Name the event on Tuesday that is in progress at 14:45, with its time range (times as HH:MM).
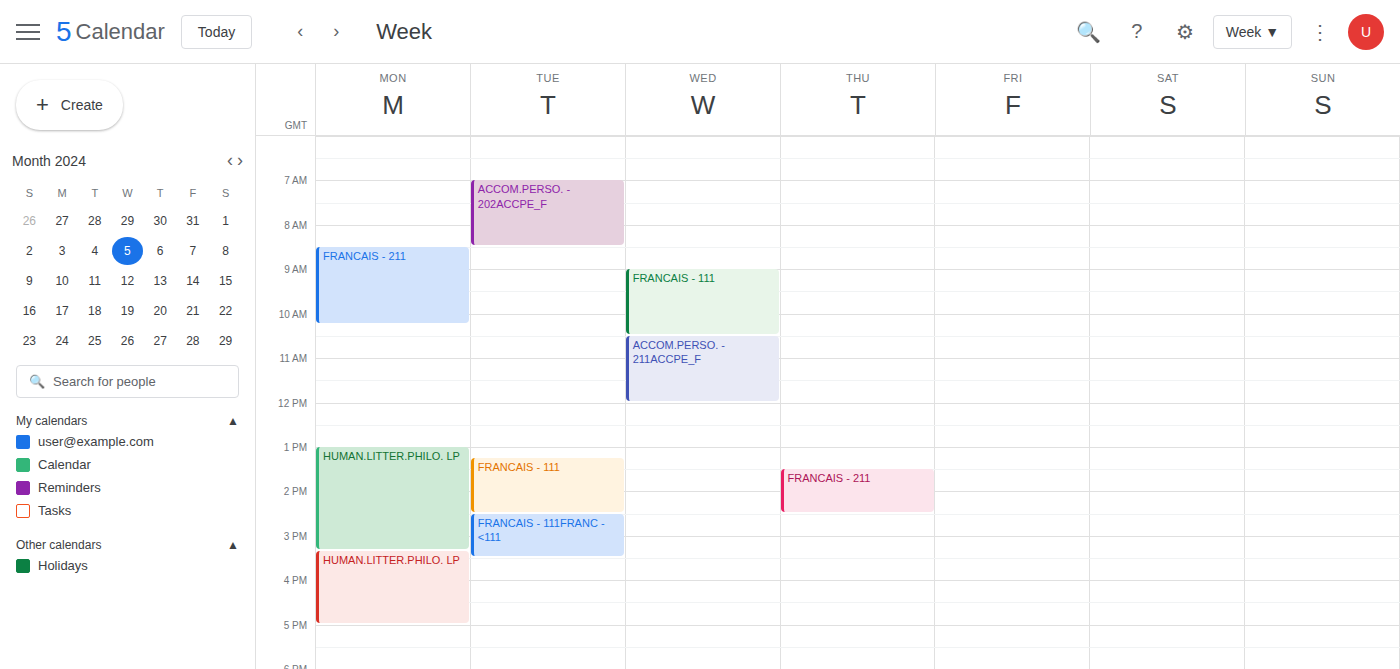
"FRANCAIS - 111FRANC - <111", 14:30 to 15:30